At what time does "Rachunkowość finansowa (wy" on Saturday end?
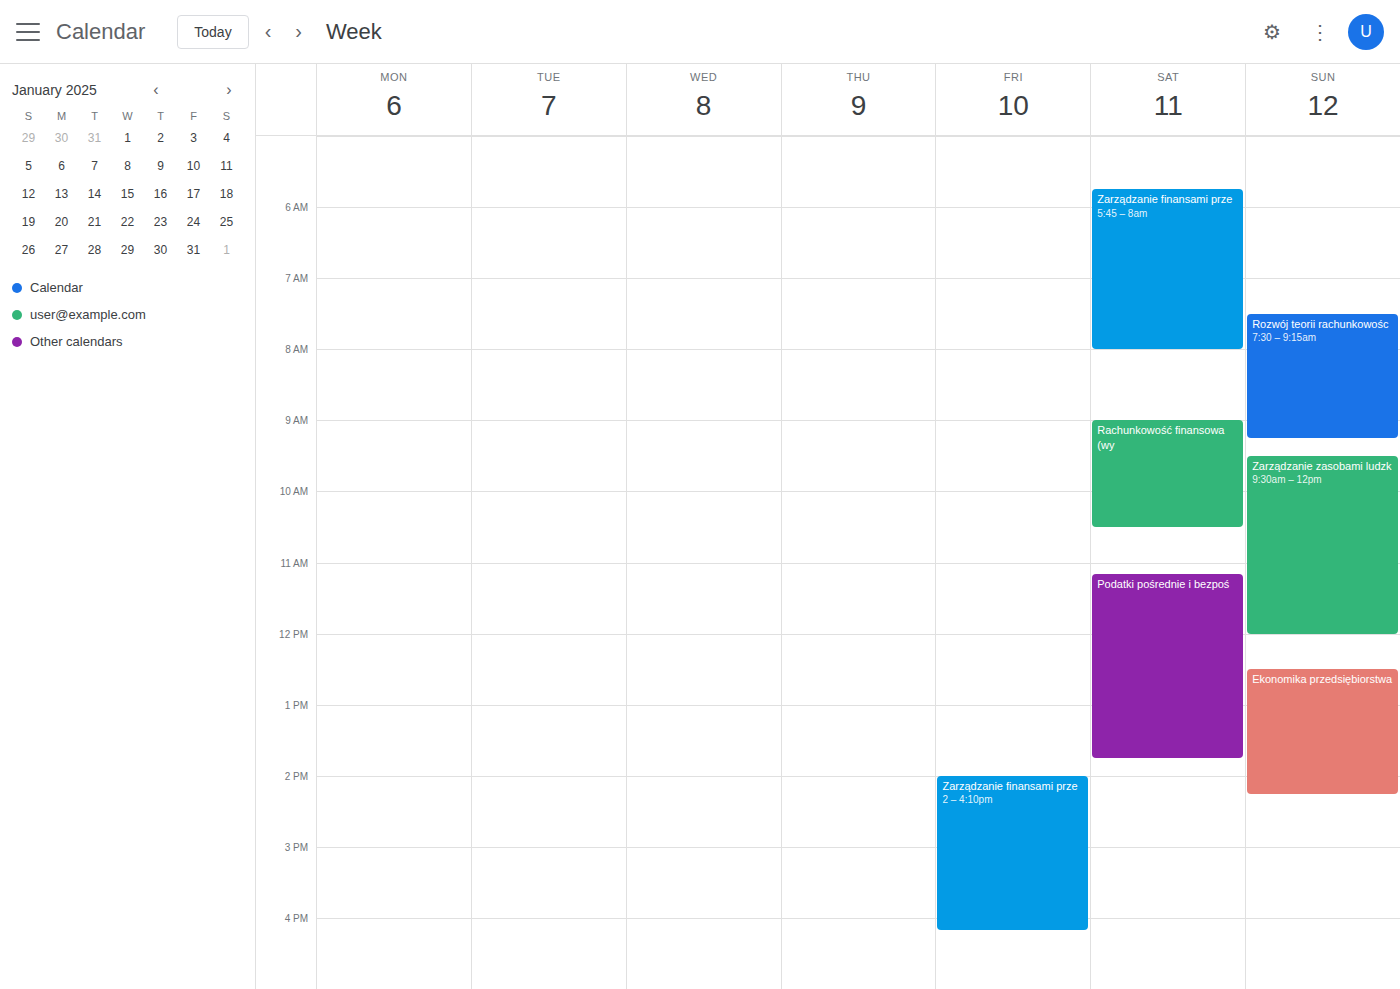
10:30 AM